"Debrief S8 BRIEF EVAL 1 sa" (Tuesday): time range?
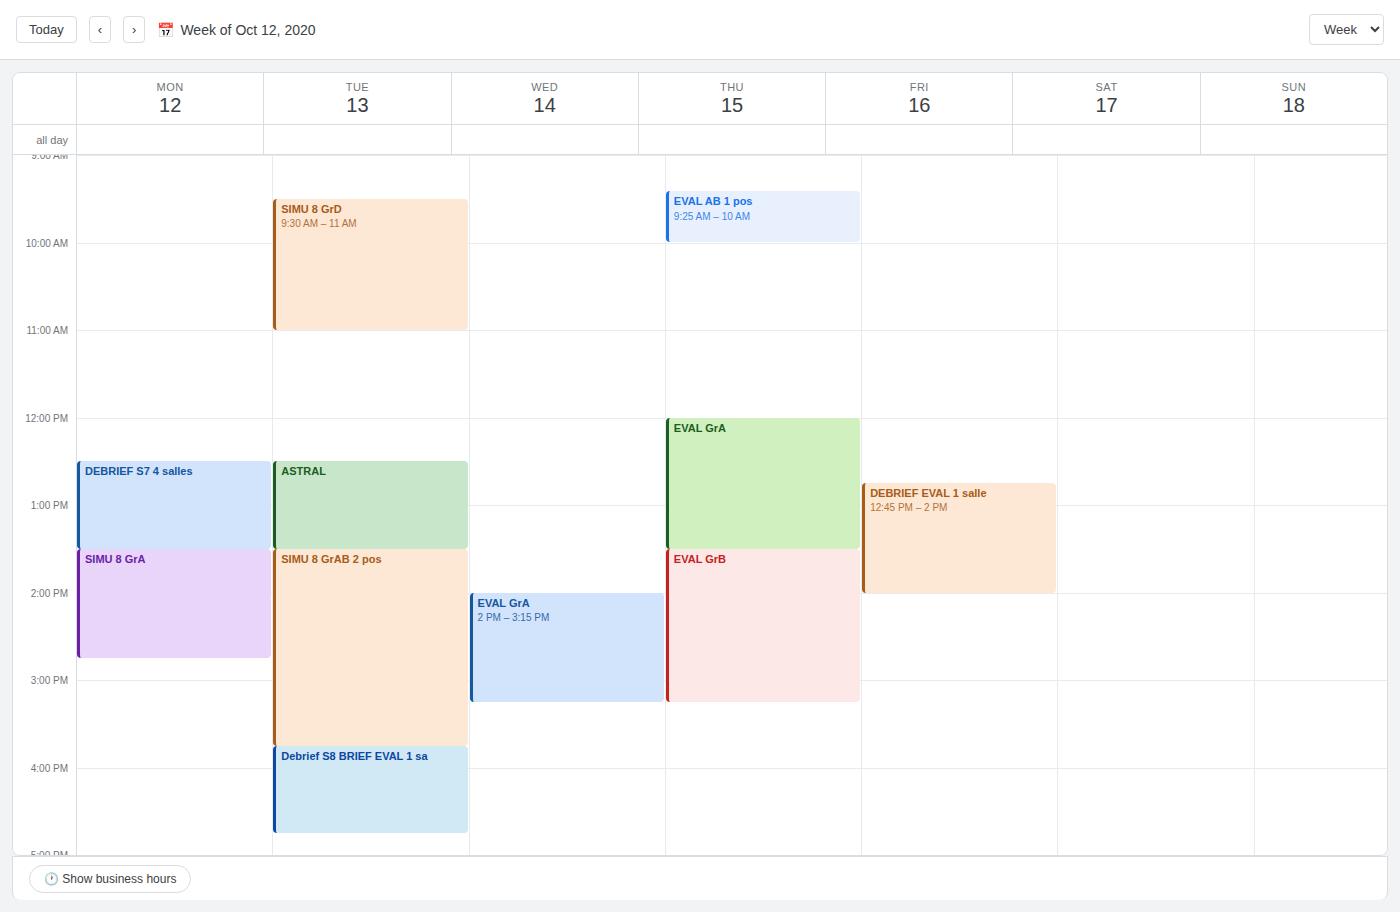
3:45 PM to 4:45 PM